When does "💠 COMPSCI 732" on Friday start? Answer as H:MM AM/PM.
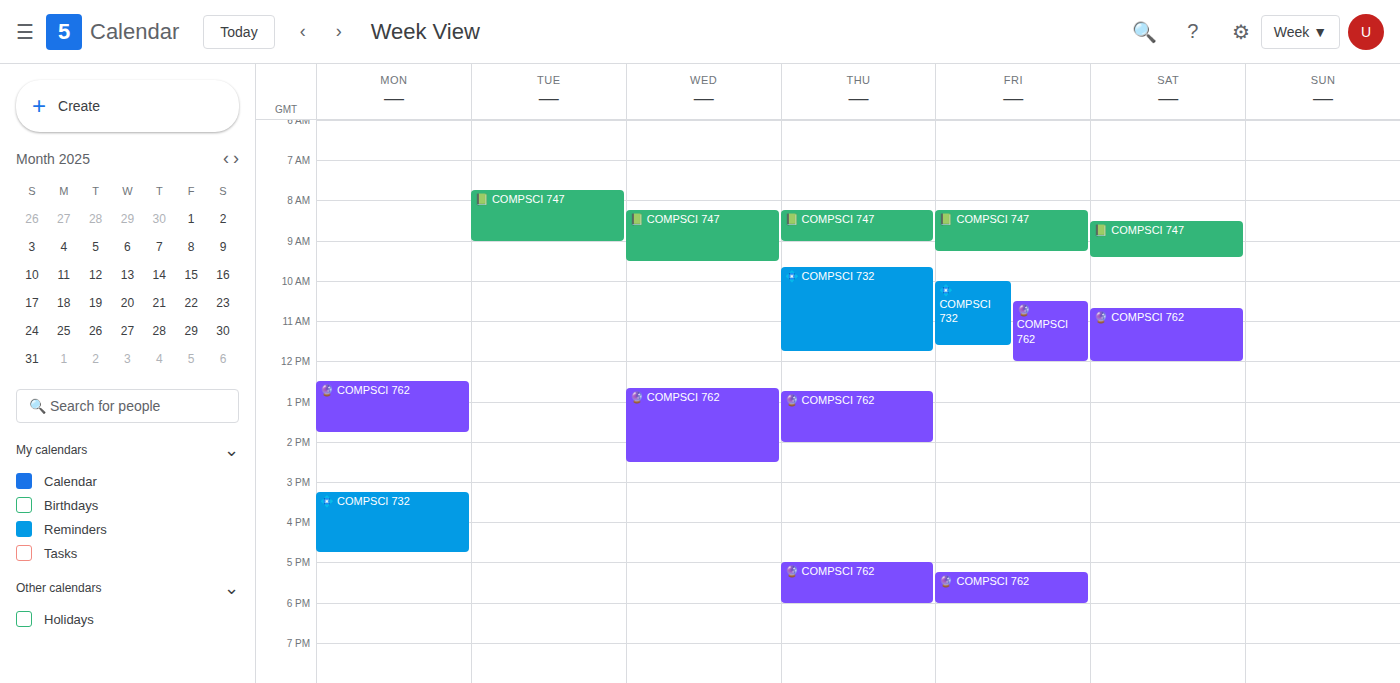
10:00 AM